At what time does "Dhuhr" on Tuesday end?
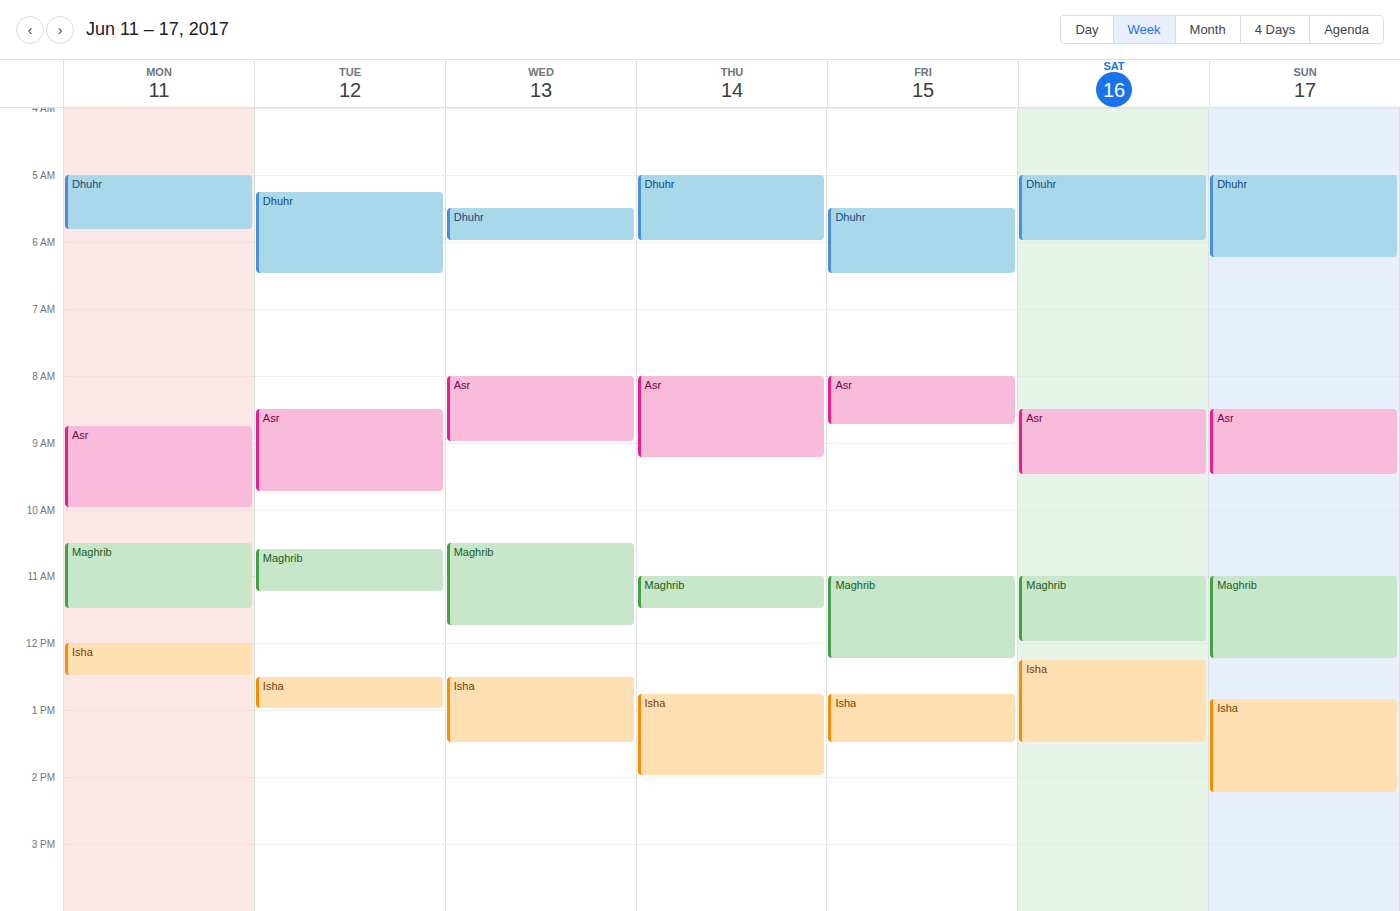
6:30 AM